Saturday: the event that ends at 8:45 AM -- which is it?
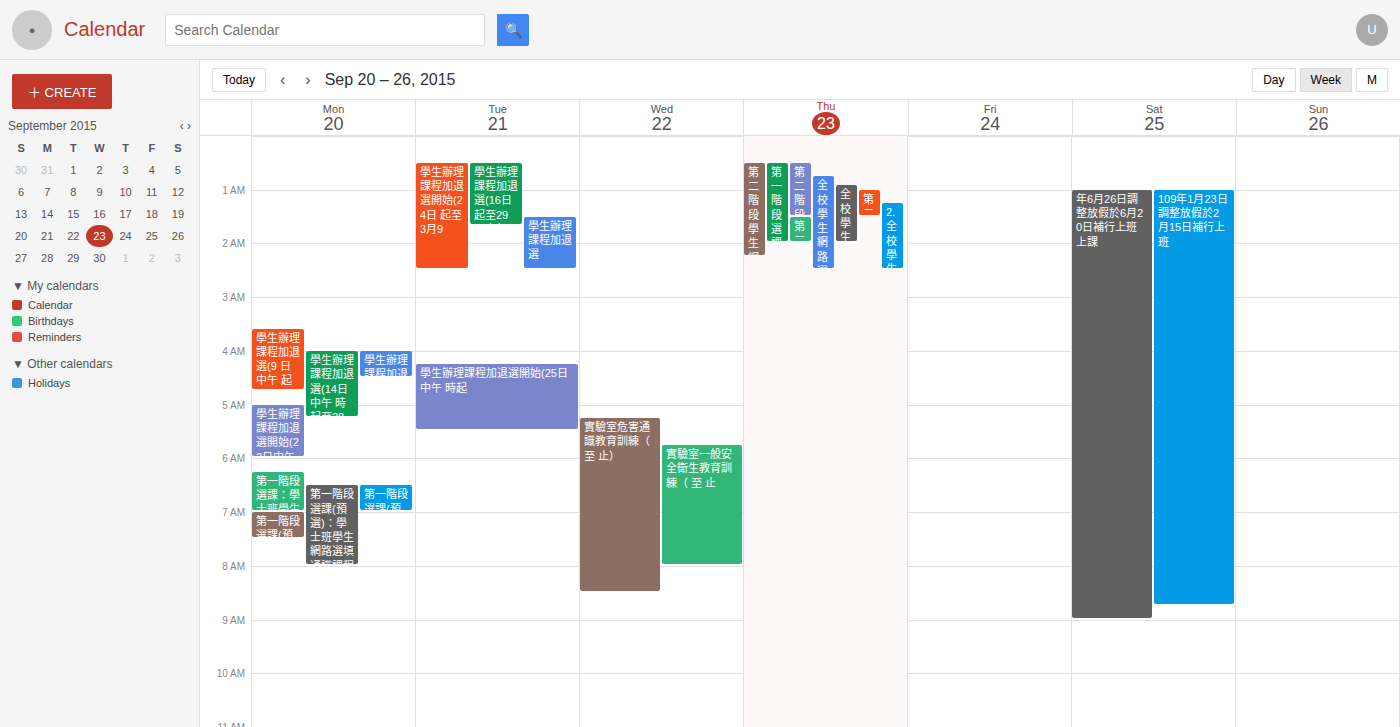
"109年1月23日調整放假於2月15日補行上班"